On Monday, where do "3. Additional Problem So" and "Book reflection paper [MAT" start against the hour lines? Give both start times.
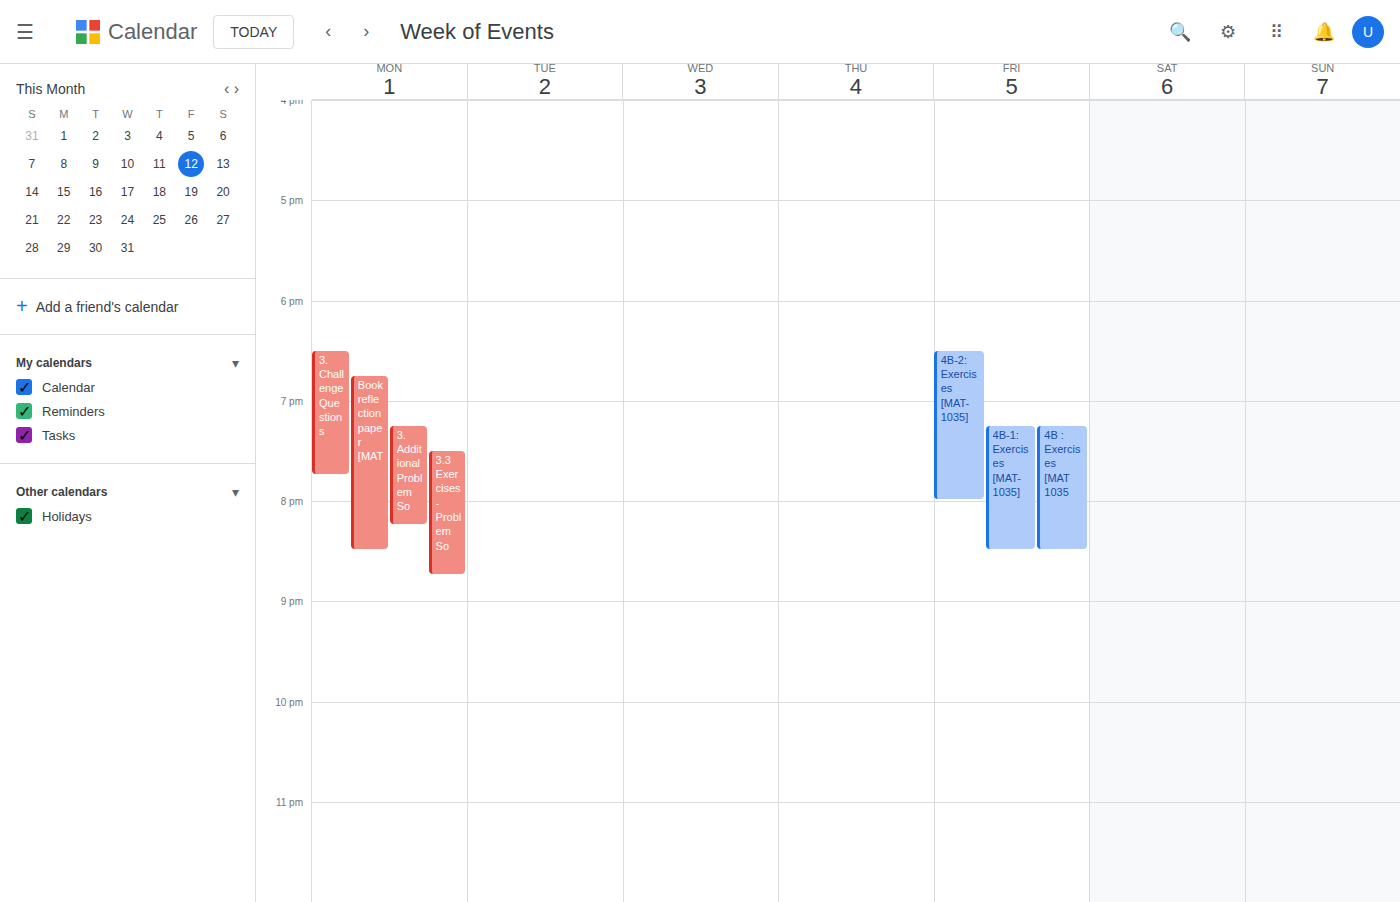
"3. Additional Problem So": 7:15 PM, neither: a quarter of the way from the 7 PM line to the 8 PM line. "Book reflection paper [MAT": 6:45 PM, neither: three quarters of the way from the 6 PM line to the 7 PM line.